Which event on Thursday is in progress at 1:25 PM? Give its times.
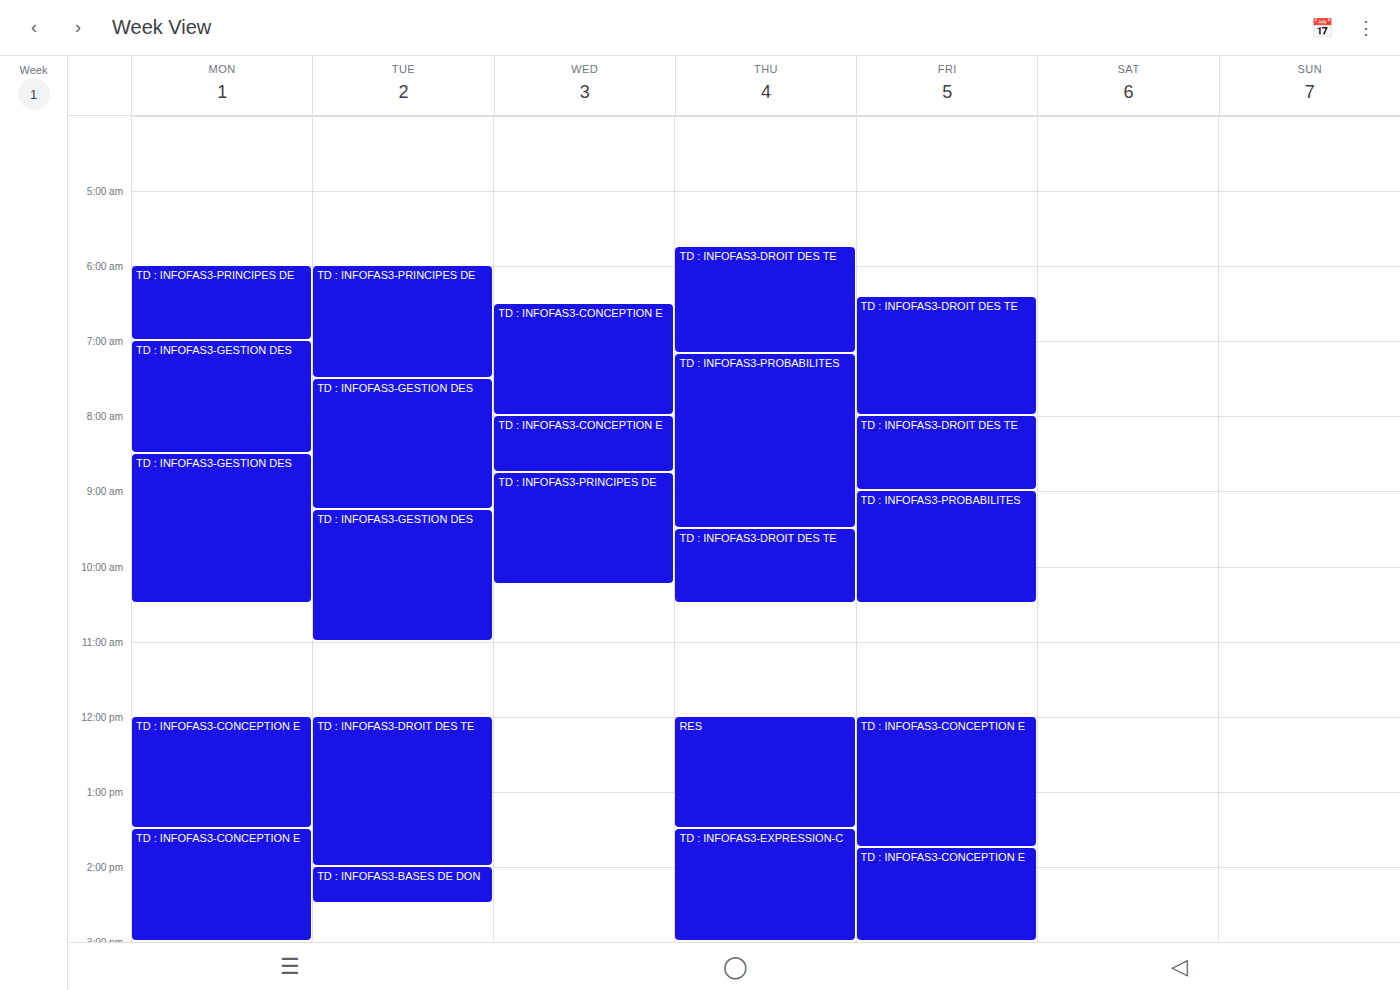
"RES", 12:00 PM to 1:30 PM